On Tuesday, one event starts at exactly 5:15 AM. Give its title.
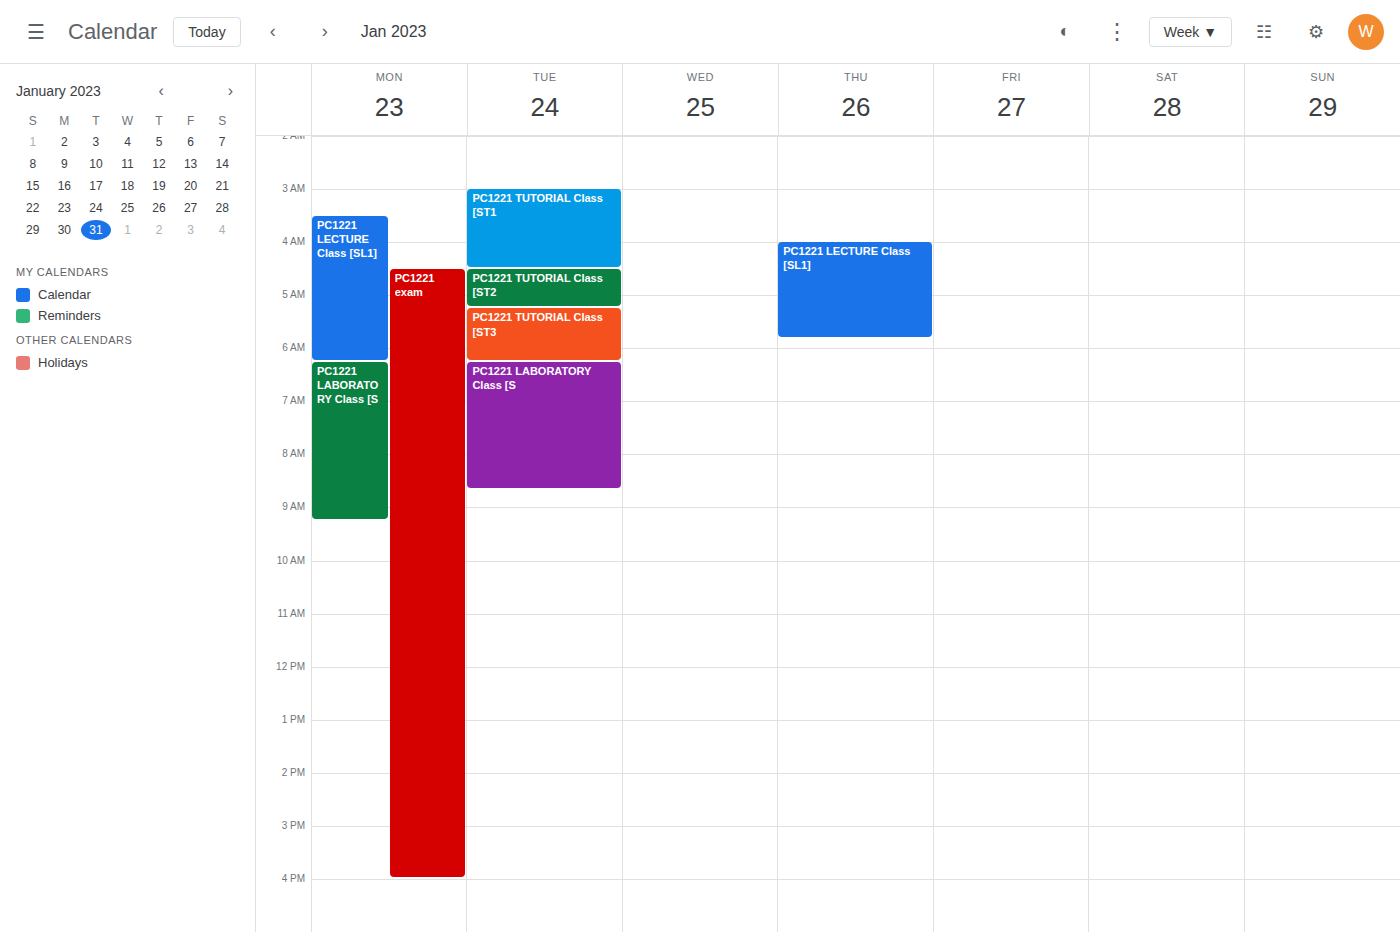
"PC1221 TUTORIAL Class [ST3"